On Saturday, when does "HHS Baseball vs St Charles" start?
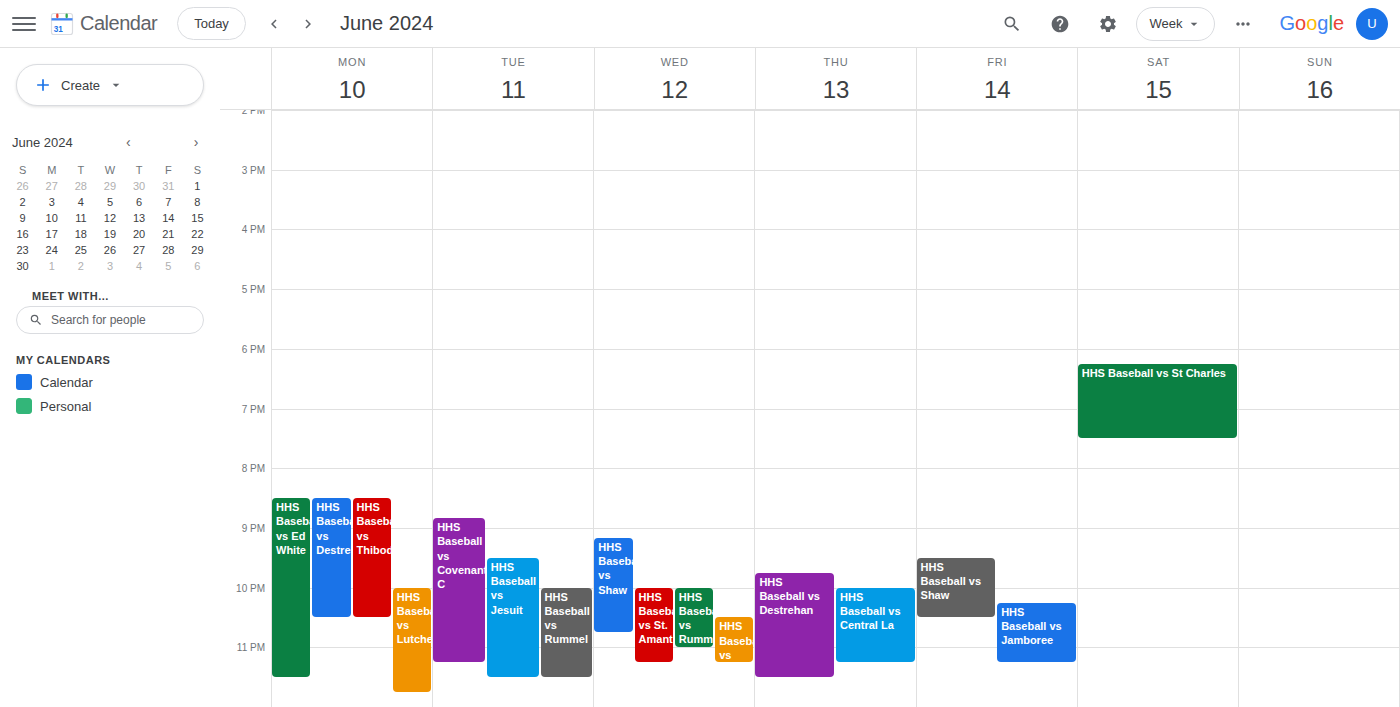
6:15 PM